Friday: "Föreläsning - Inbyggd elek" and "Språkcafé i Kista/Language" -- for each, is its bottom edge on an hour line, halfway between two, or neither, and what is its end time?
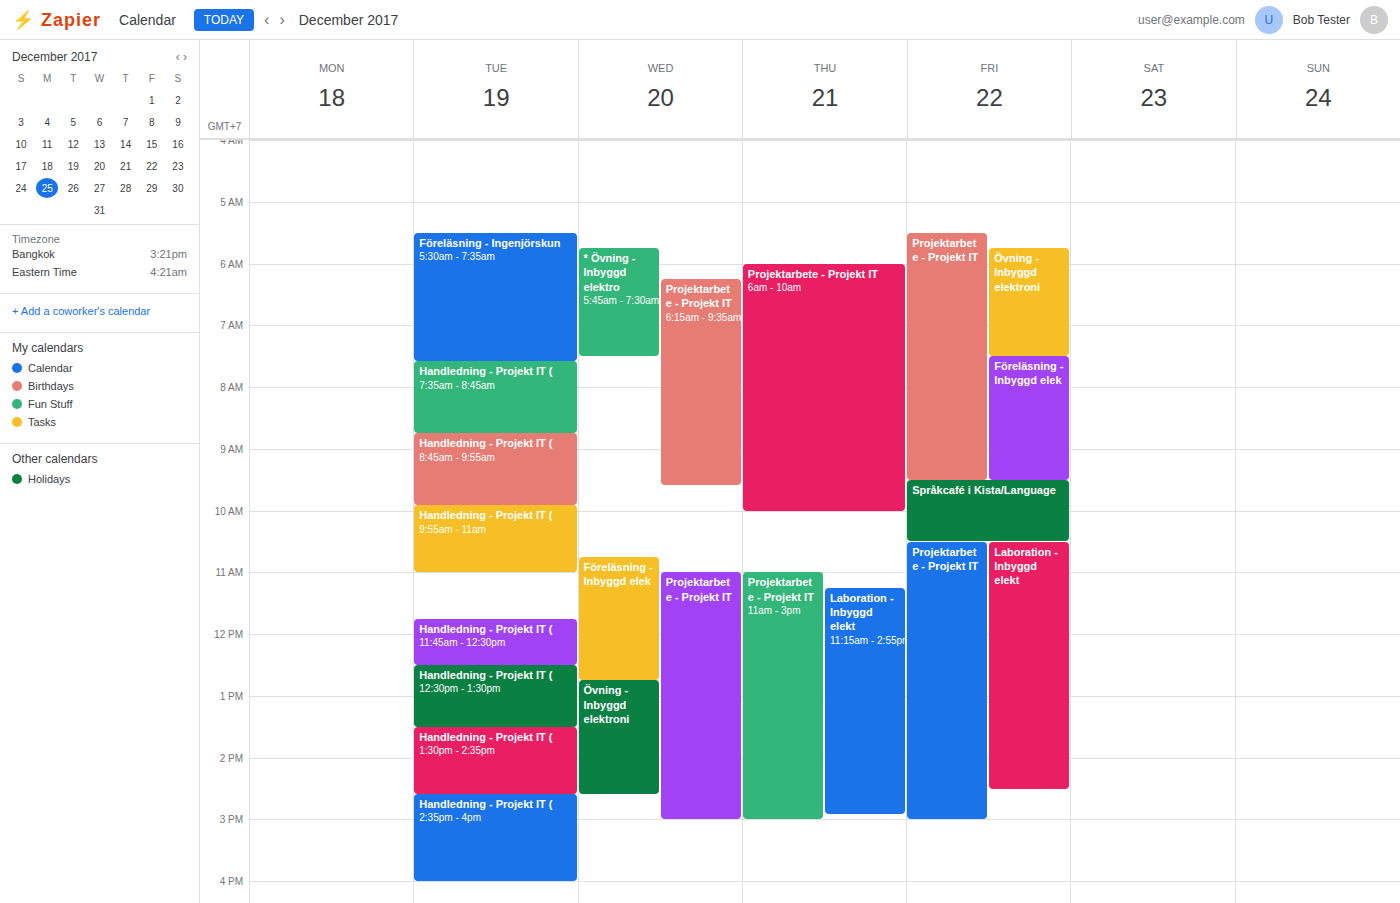
"Föreläsning - Inbyggd elek": 9:30 AM, halfway between the 9 AM and 10 AM lines. "Språkcafé i Kista/Language": 10:30 AM, halfway between the 10 AM and 11 AM lines.